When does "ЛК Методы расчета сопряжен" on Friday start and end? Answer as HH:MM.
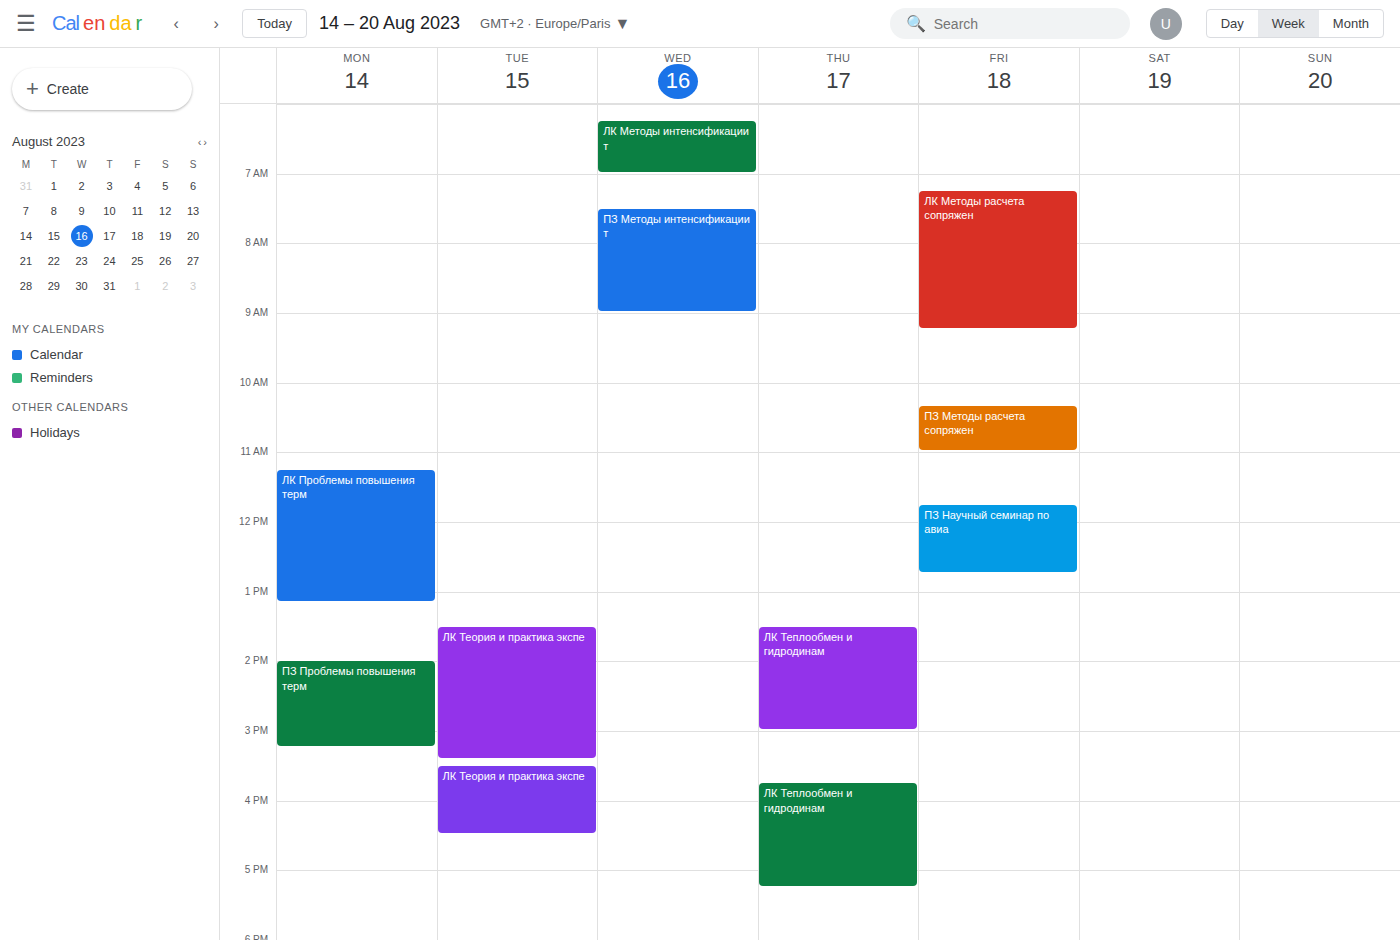
07:15 to 09:15